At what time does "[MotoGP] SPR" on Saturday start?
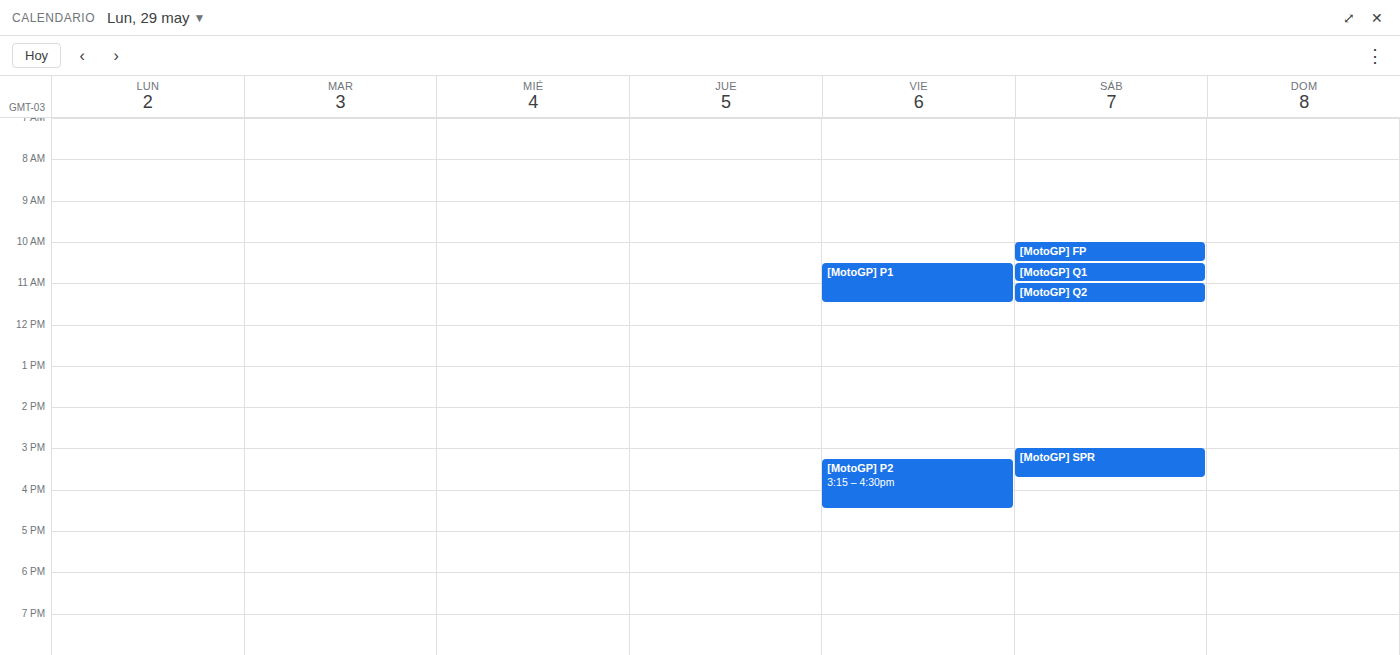
3:00 PM